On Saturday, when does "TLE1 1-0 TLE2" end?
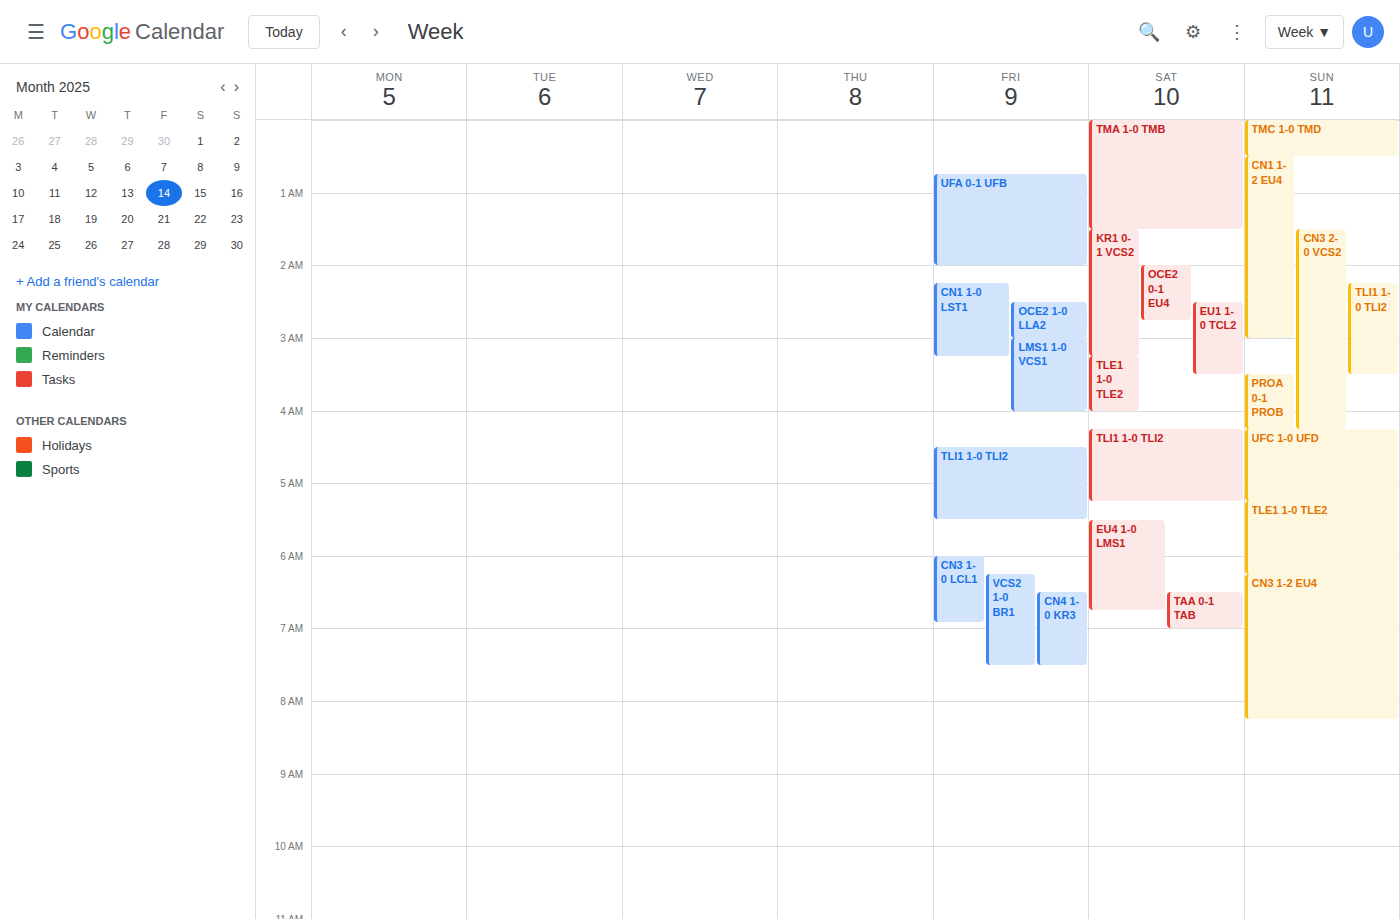
4:00 AM